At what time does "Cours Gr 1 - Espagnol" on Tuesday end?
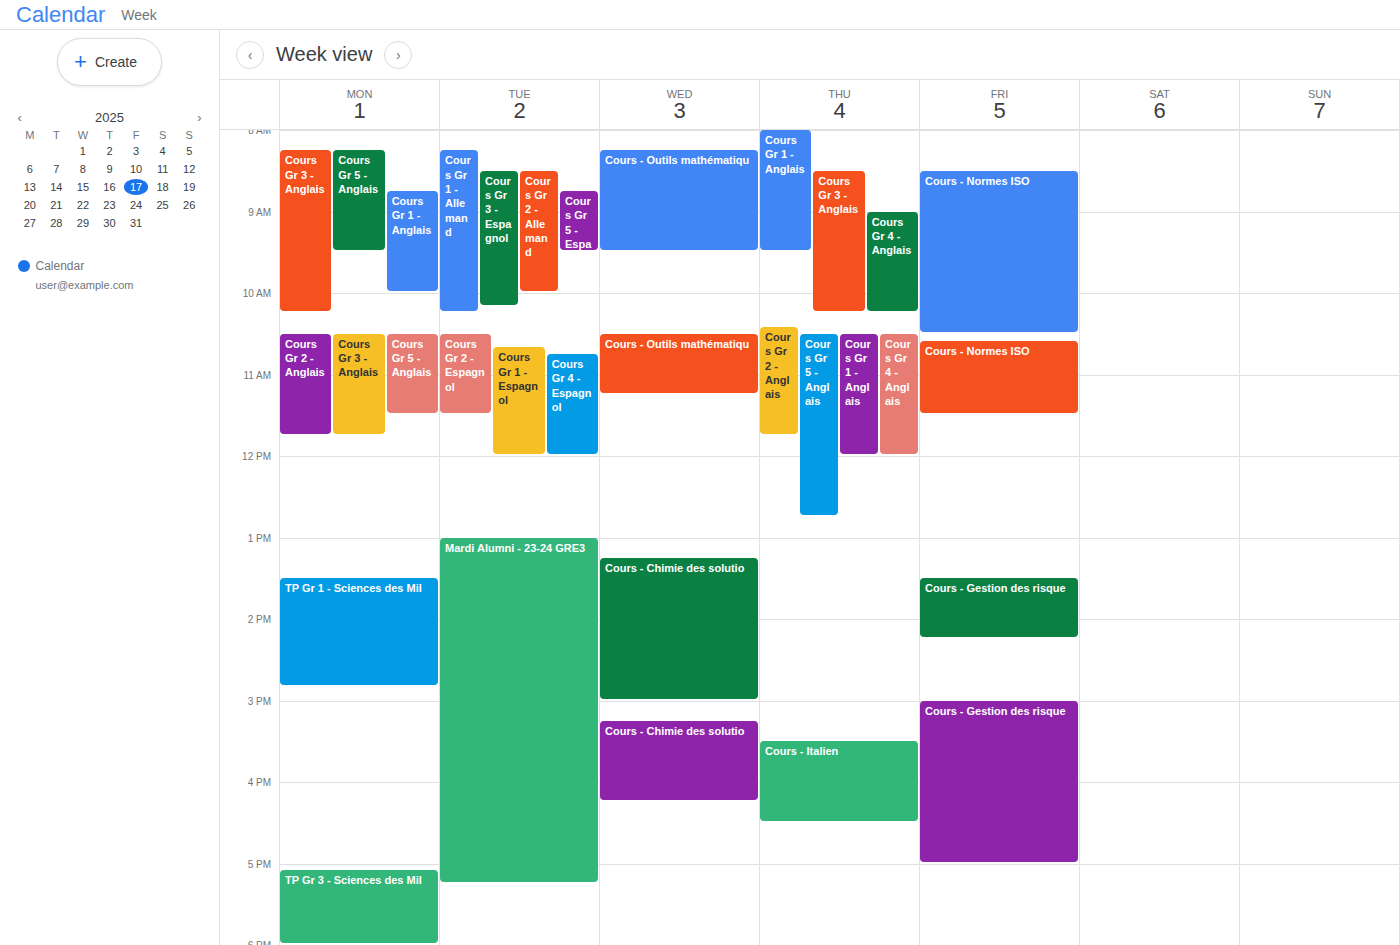
12:00